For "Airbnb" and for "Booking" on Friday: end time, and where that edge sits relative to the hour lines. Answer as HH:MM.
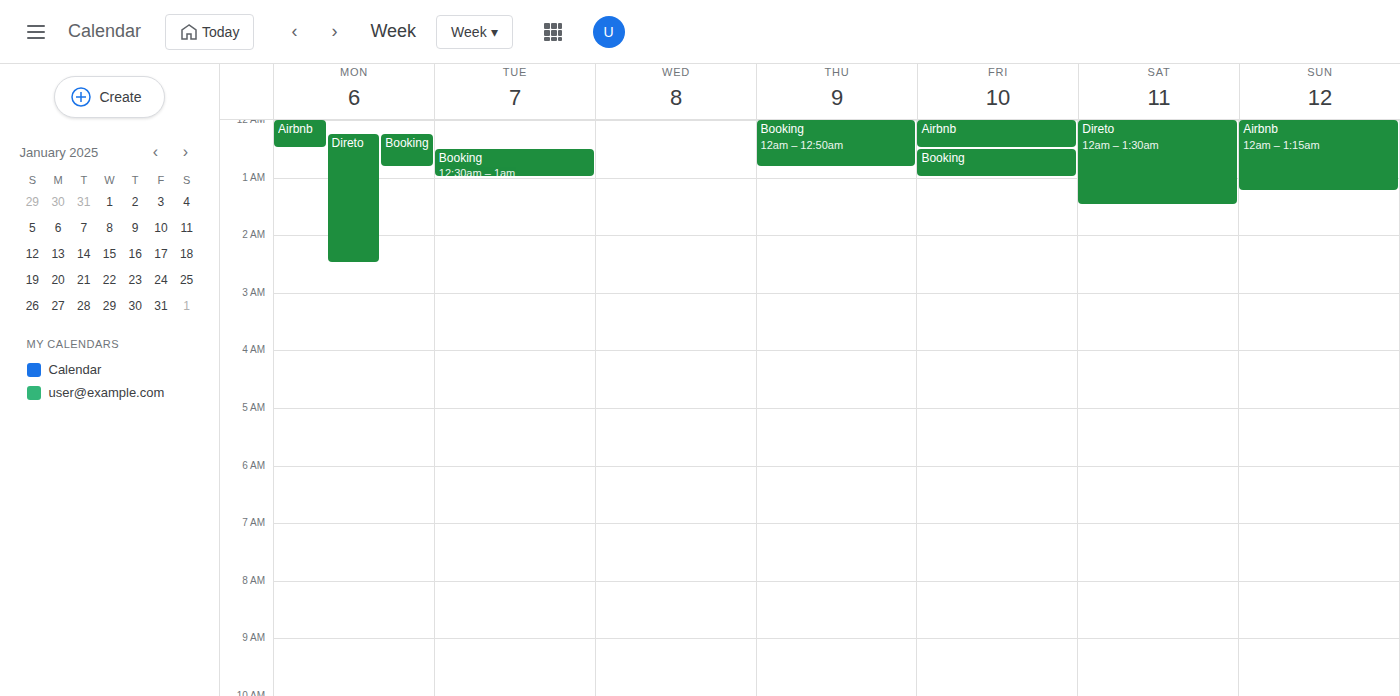
"Airbnb": 00:30, halfway between the 00:00 and 01:00 lines. "Booking": 01:00, exactly on the 01:00 line.